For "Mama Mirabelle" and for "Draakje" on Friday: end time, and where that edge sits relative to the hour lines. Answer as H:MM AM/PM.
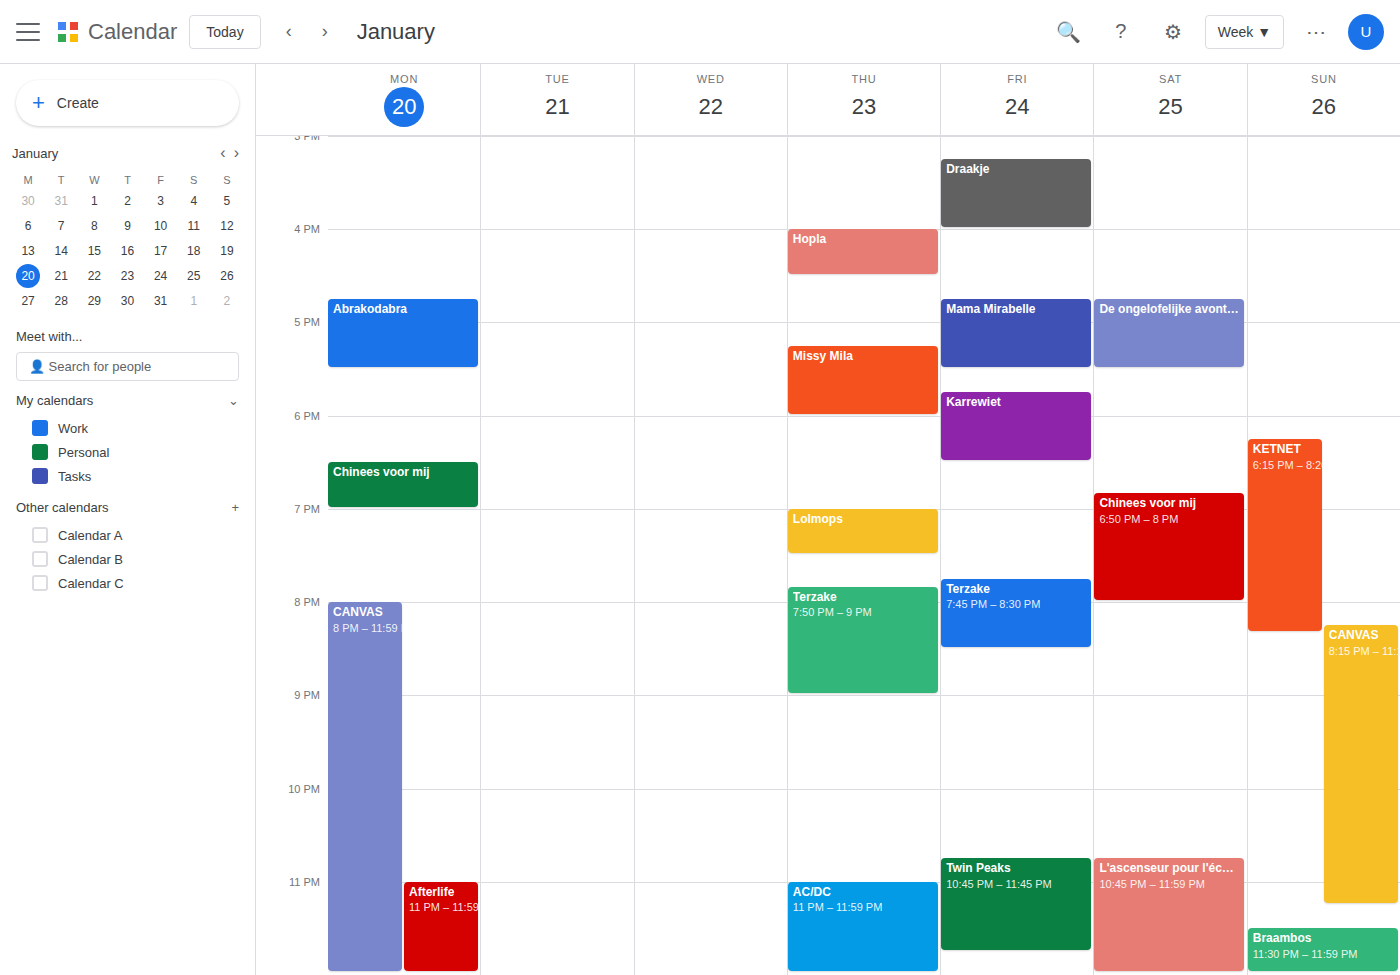
"Mama Mirabelle": 5:30 PM, halfway between the 5 PM and 6 PM lines. "Draakje": 4:00 PM, exactly on the 4 PM line.